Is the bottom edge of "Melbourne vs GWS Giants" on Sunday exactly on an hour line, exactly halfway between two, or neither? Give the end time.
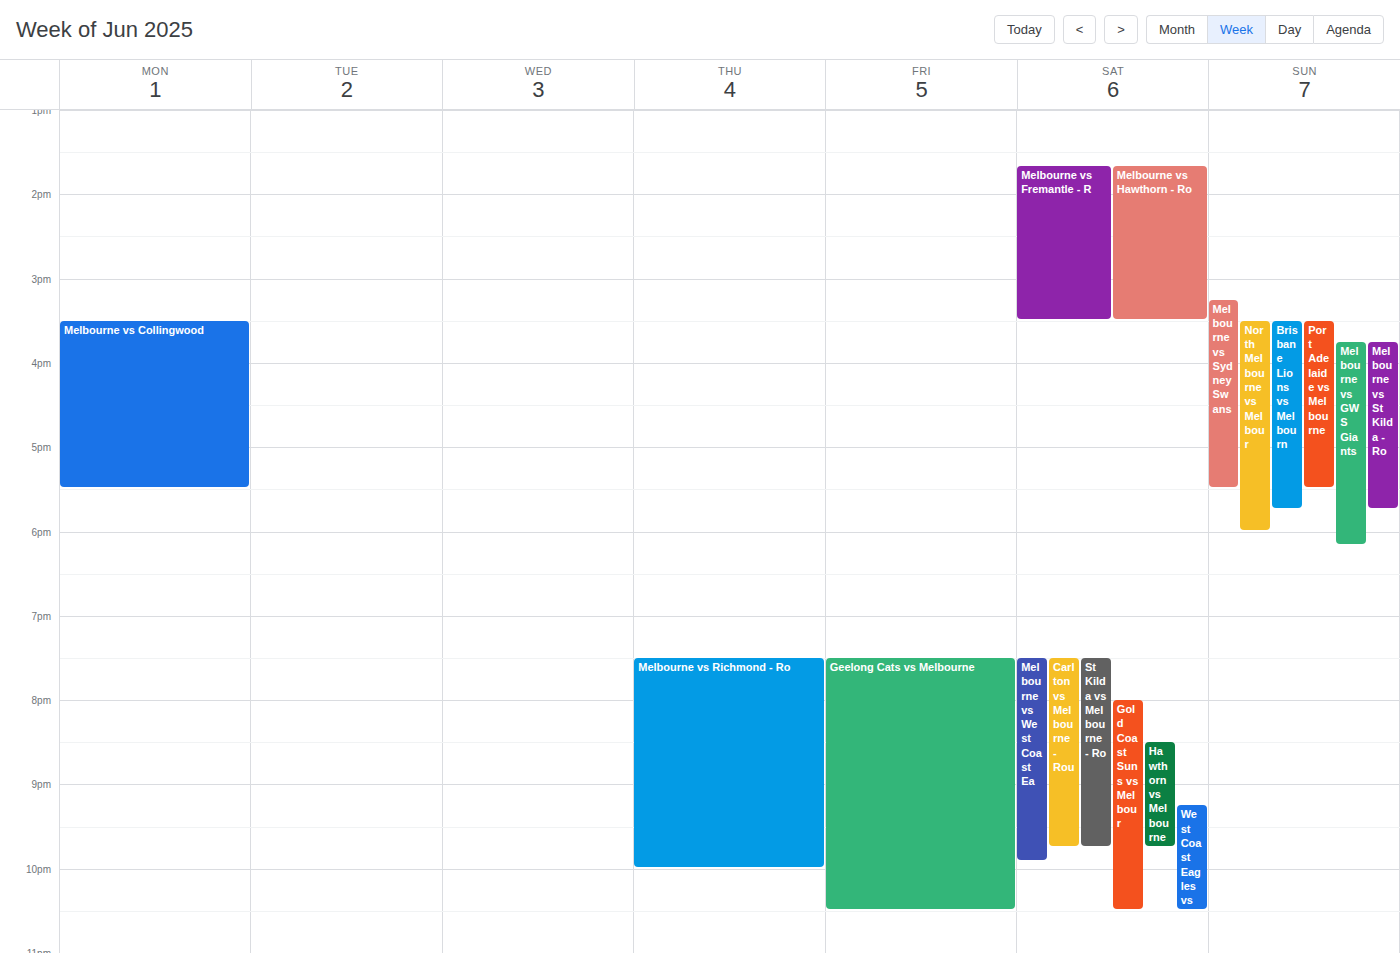
6:10 PM -- neither: 10 minutes below the 6 PM line and 50 minutes above the 7 PM line.